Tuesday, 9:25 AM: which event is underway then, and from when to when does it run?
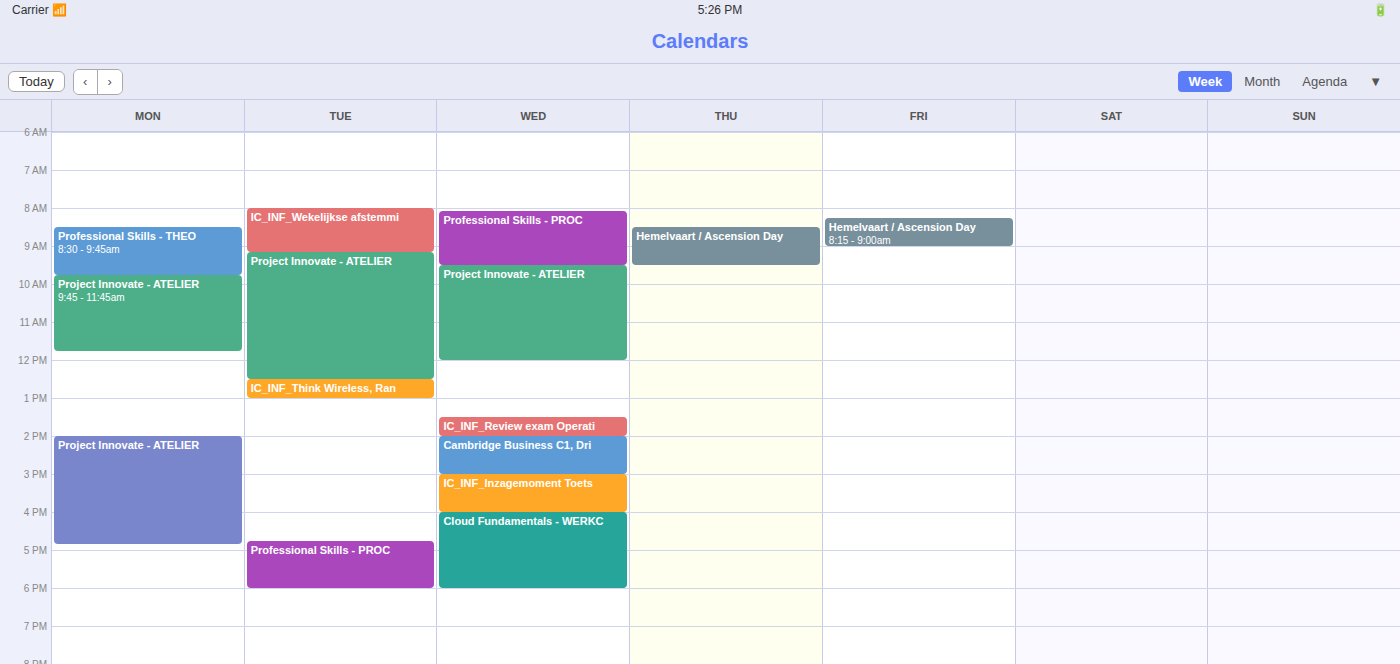
"Project Innovate - ATELIER", 9:10 AM to 12:30 PM